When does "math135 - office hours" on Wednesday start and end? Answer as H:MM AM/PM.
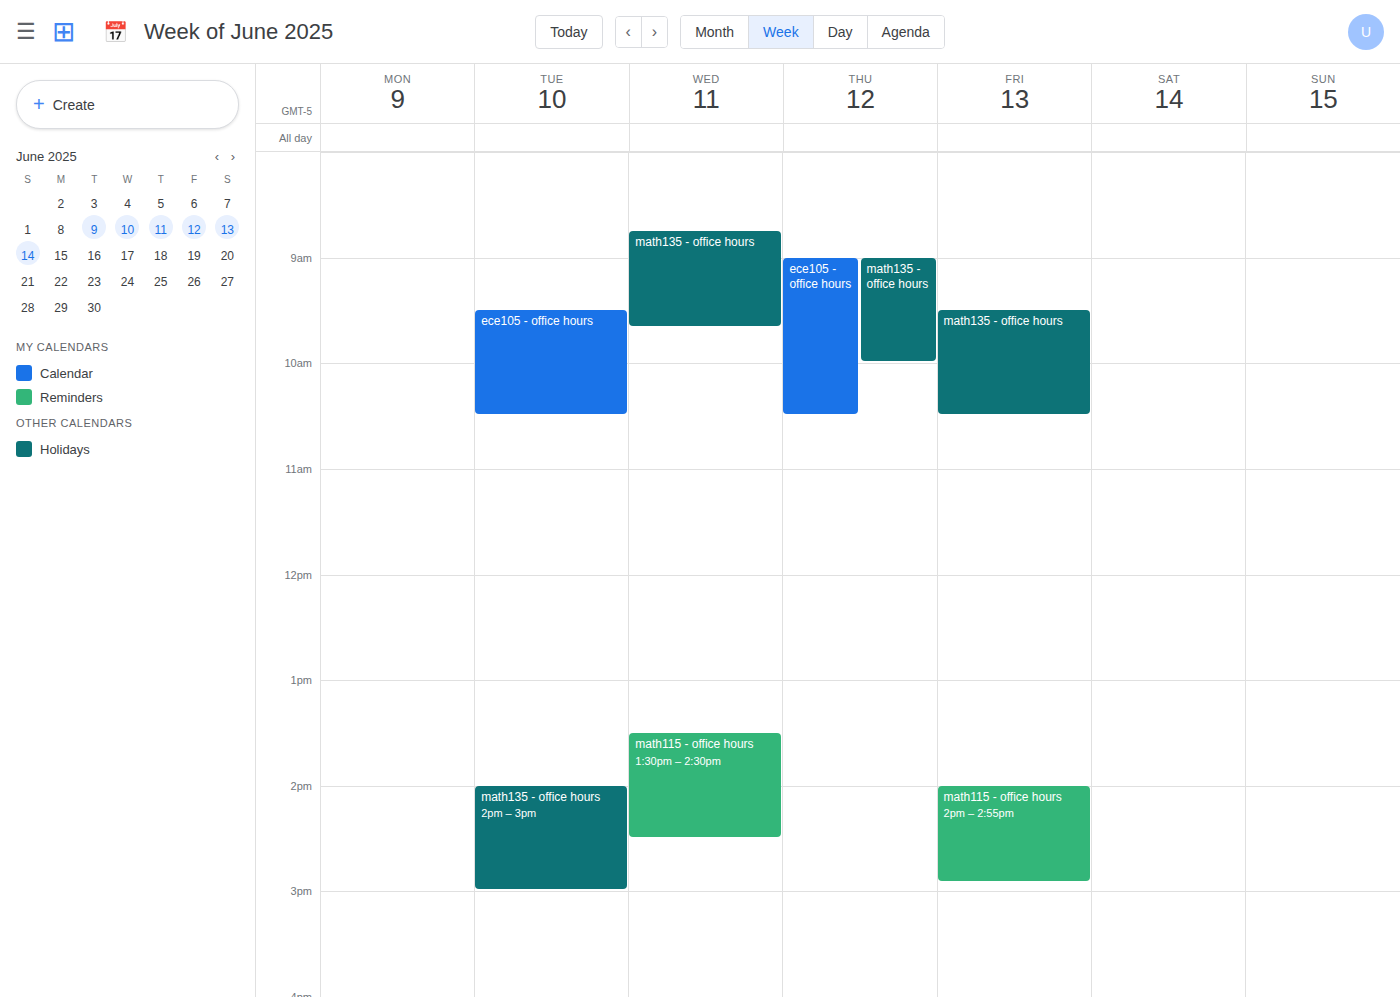
8:45 AM to 9:40 AM